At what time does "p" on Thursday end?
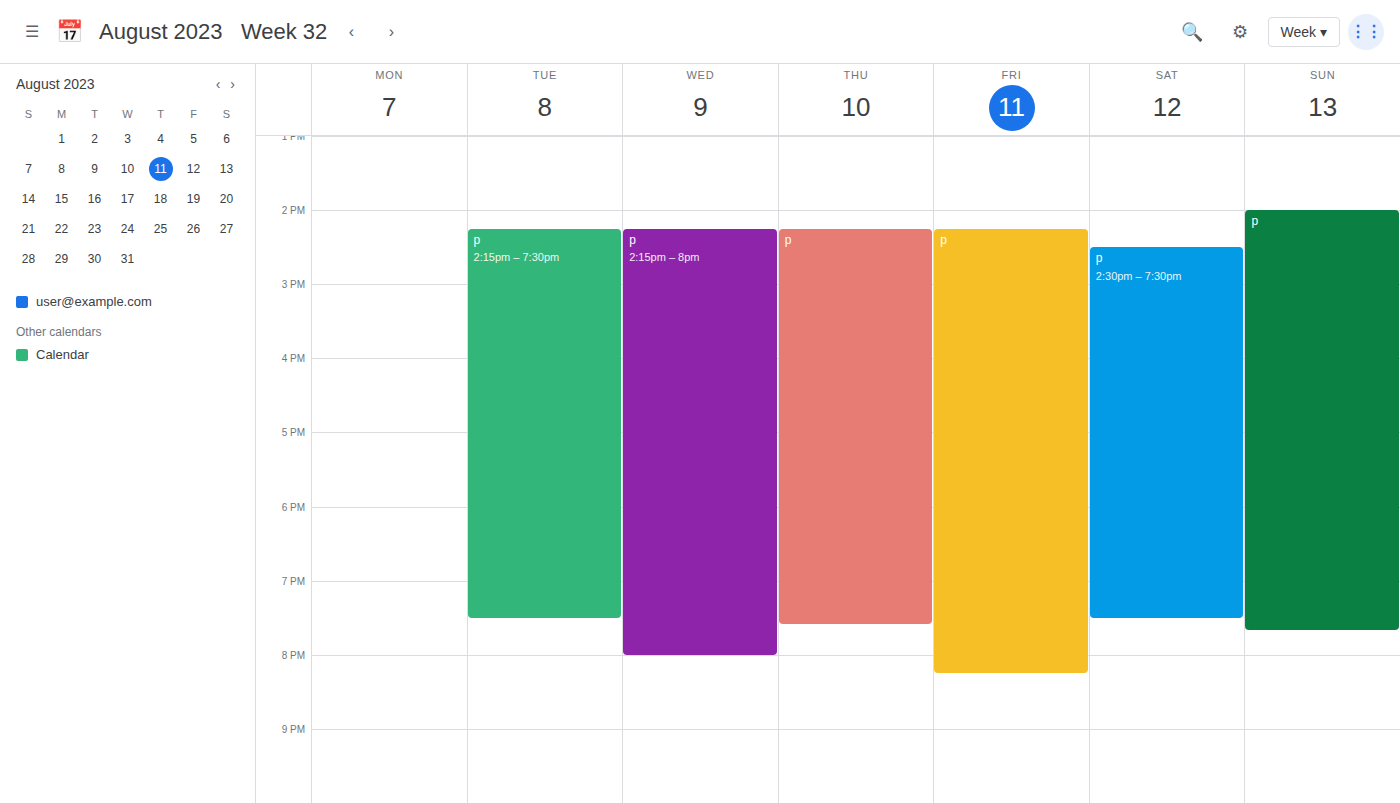
7:35 PM